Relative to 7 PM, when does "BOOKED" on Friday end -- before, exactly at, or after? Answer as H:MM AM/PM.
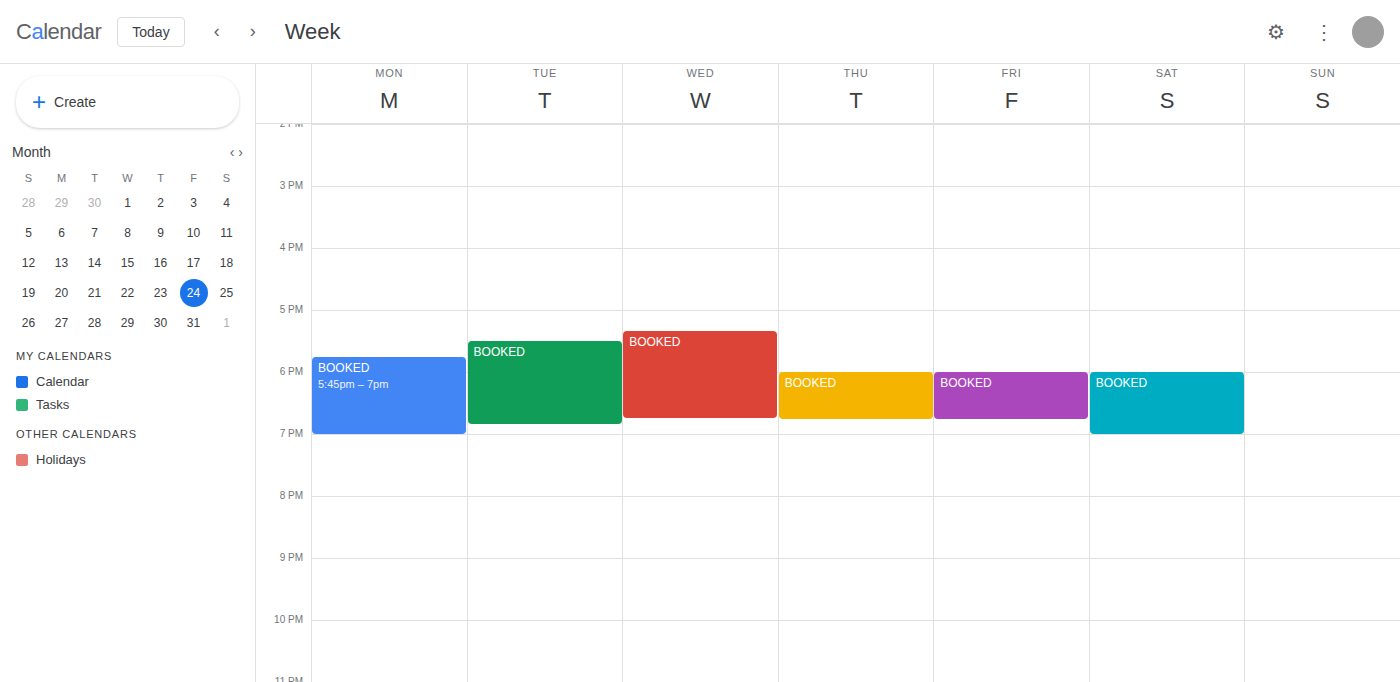
6:45 PM -- before 7 PM, 15 minutes above the 7 PM line.